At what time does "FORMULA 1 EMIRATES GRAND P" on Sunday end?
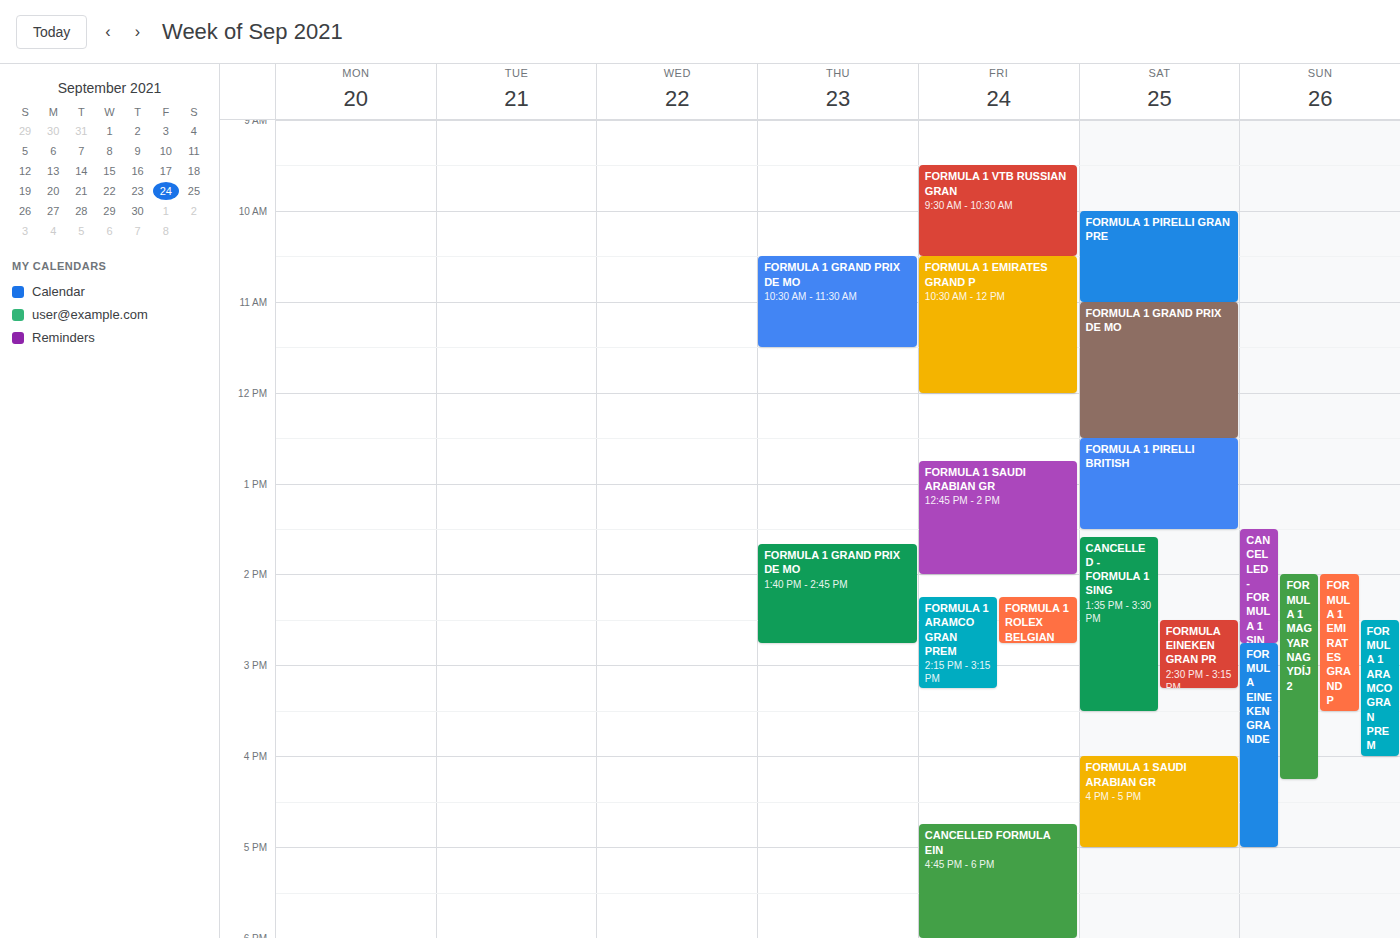
15:30